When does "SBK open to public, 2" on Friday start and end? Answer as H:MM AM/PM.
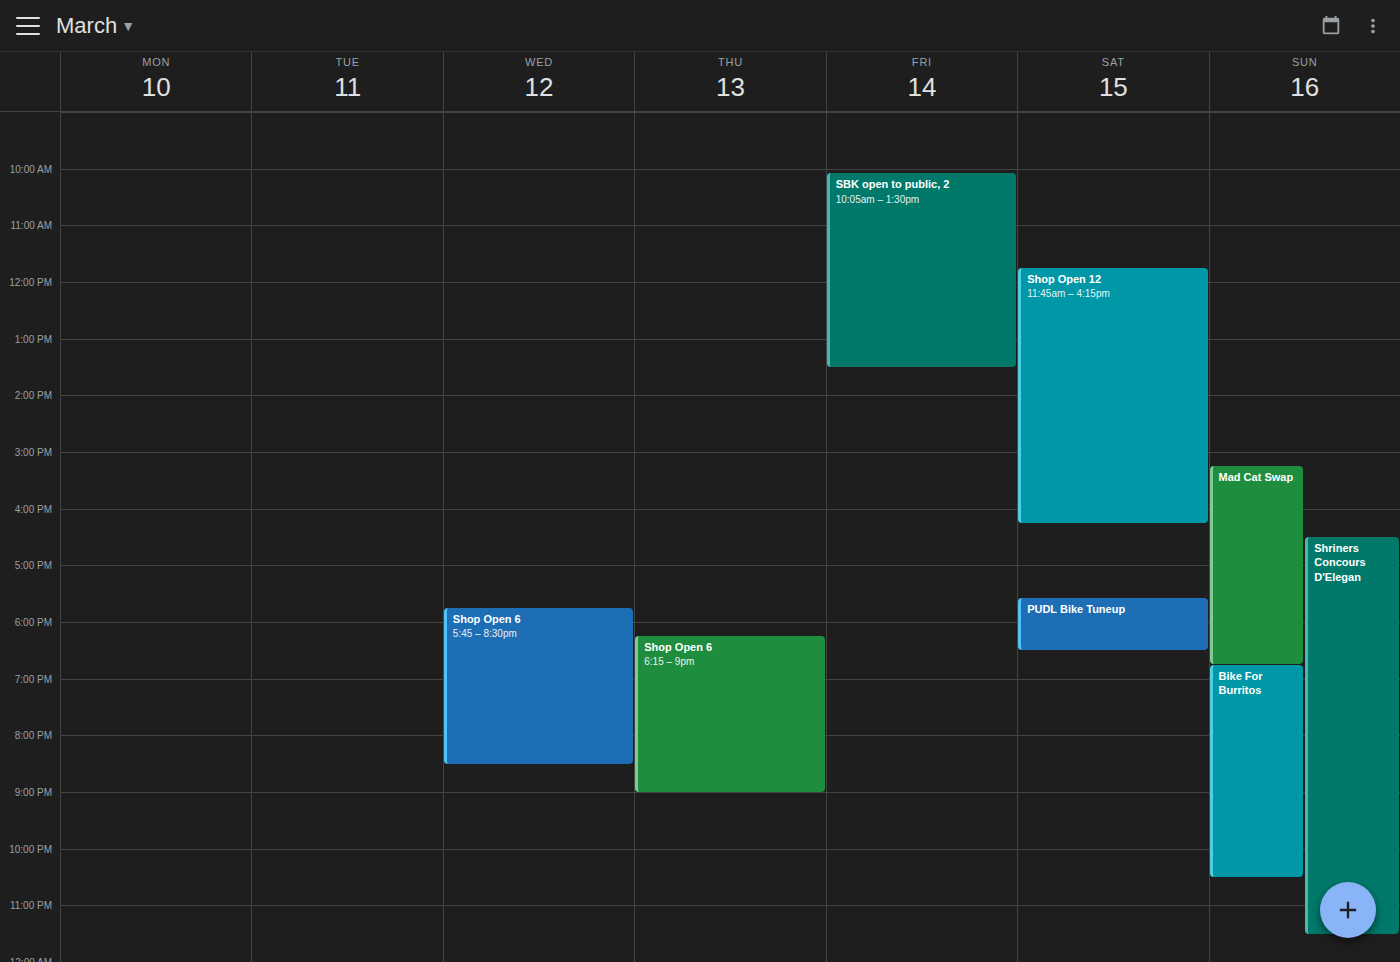
10:05 AM to 1:30 PM